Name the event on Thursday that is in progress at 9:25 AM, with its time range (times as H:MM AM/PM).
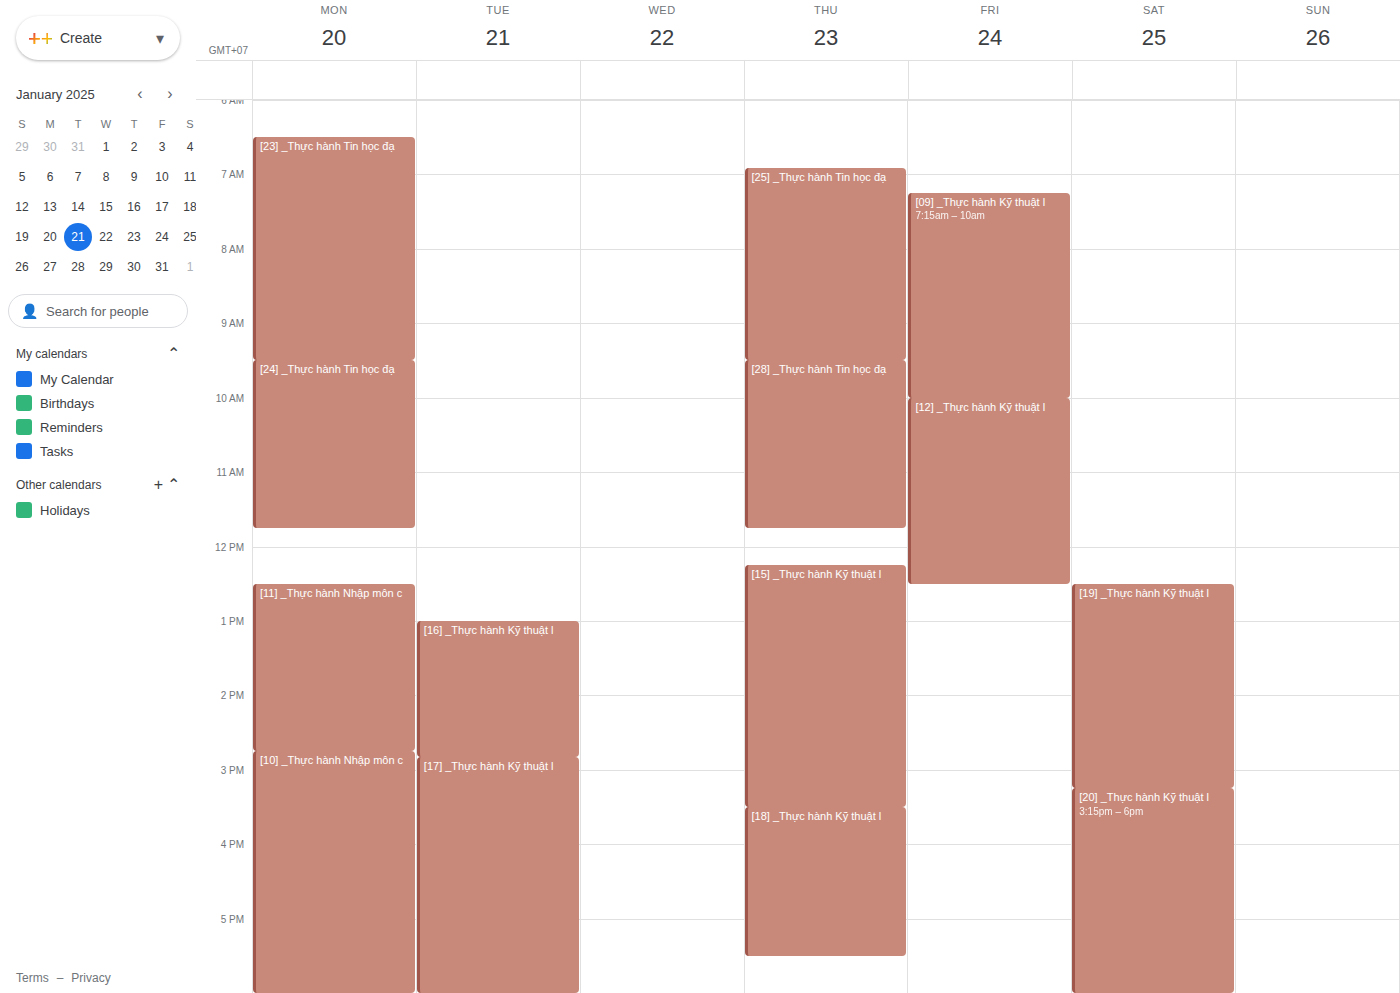
"[25] _Thực hành Tin học đạ", 6:55 AM to 9:30 AM